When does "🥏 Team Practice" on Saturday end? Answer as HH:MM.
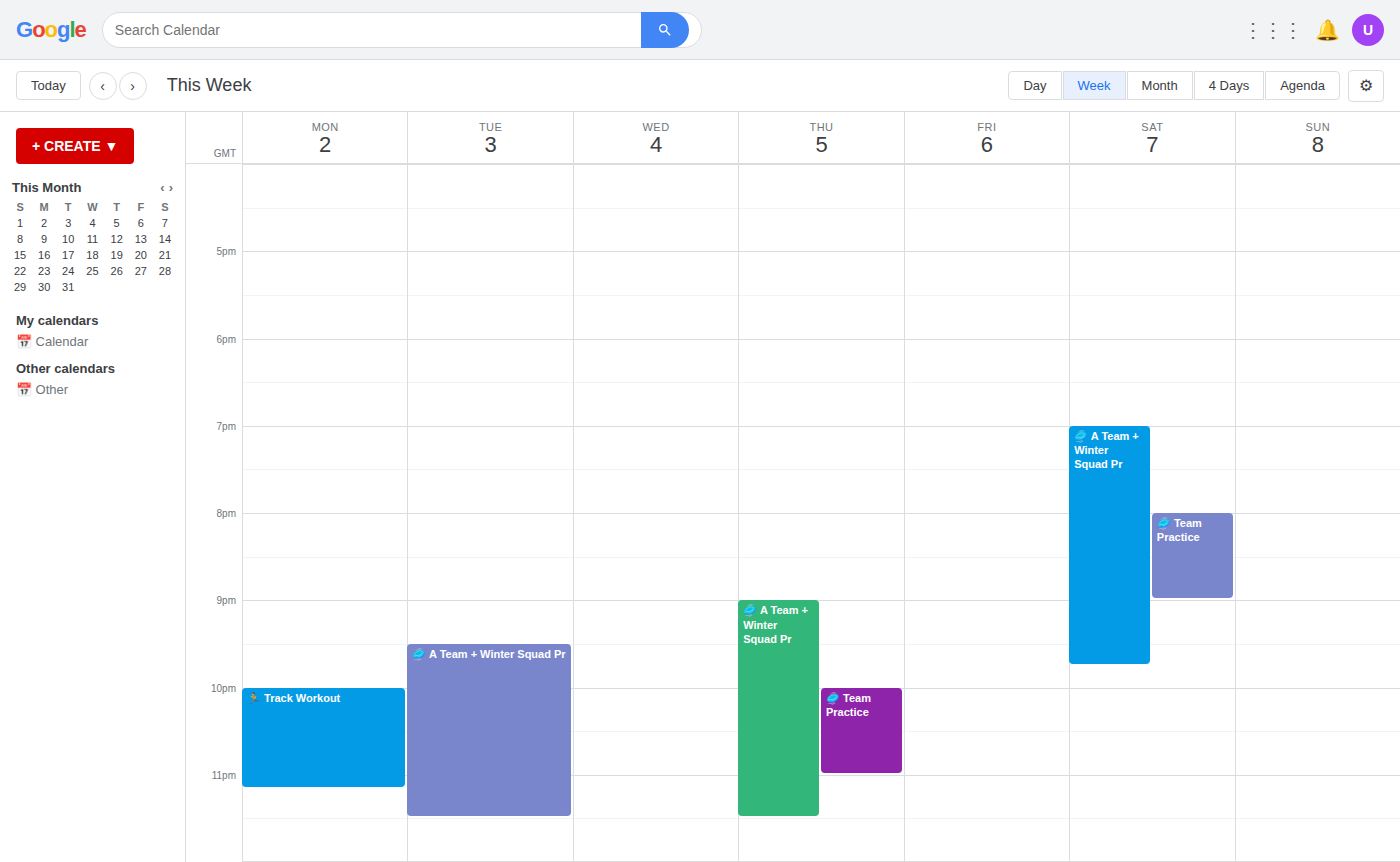
21:00